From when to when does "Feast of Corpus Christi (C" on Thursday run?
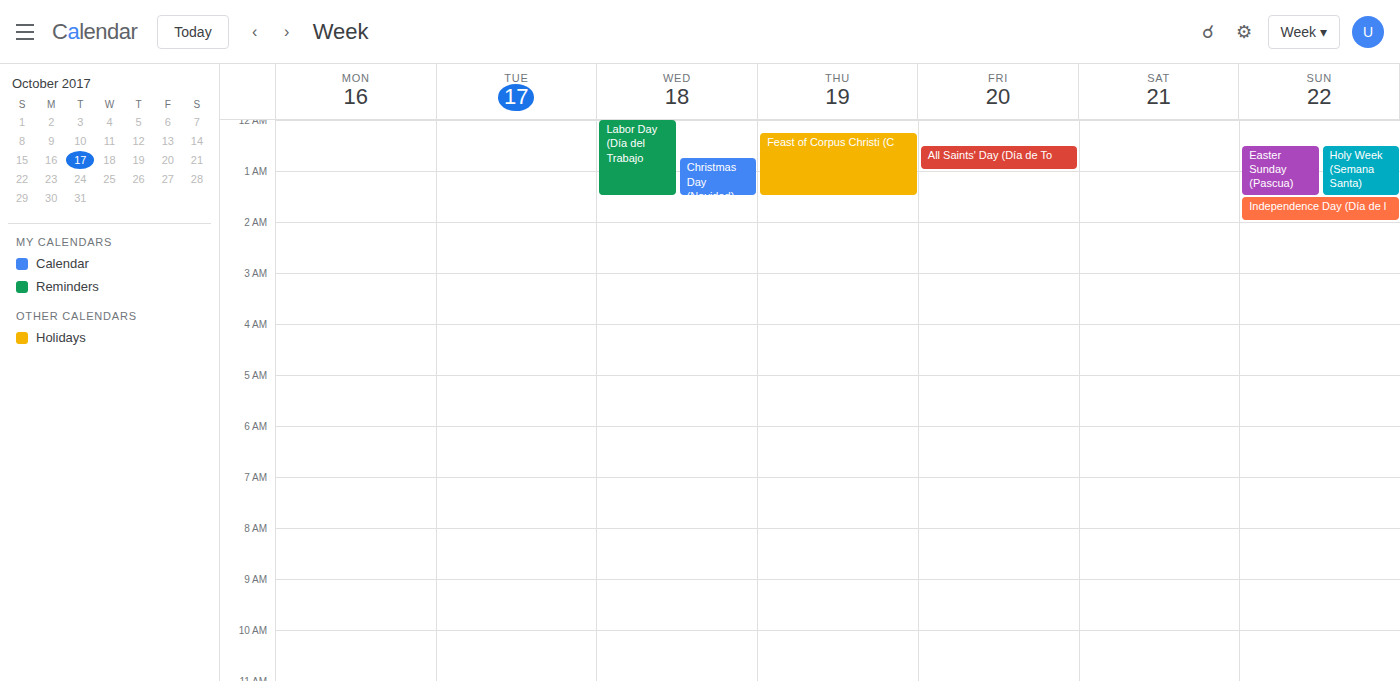
00:15 to 01:30